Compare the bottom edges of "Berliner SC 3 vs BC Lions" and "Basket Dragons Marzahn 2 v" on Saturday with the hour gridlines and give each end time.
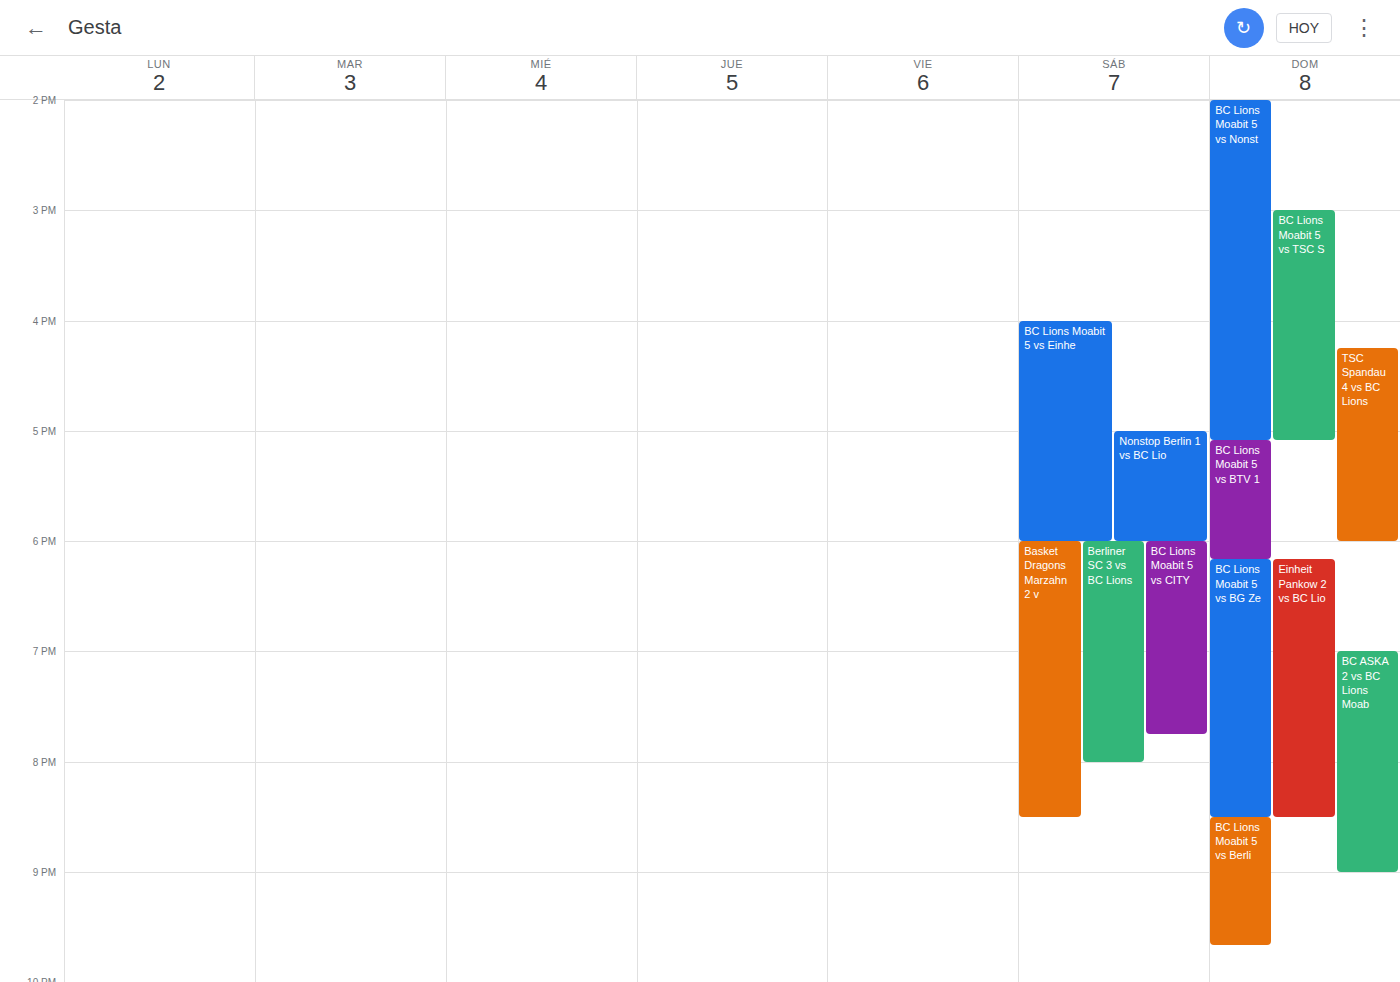
"Berliner SC 3 vs BC Lions": 20:00, exactly on the 20:00 line. "Basket Dragons Marzahn 2 v": 20:30, halfway between the 20:00 and 21:00 lines.